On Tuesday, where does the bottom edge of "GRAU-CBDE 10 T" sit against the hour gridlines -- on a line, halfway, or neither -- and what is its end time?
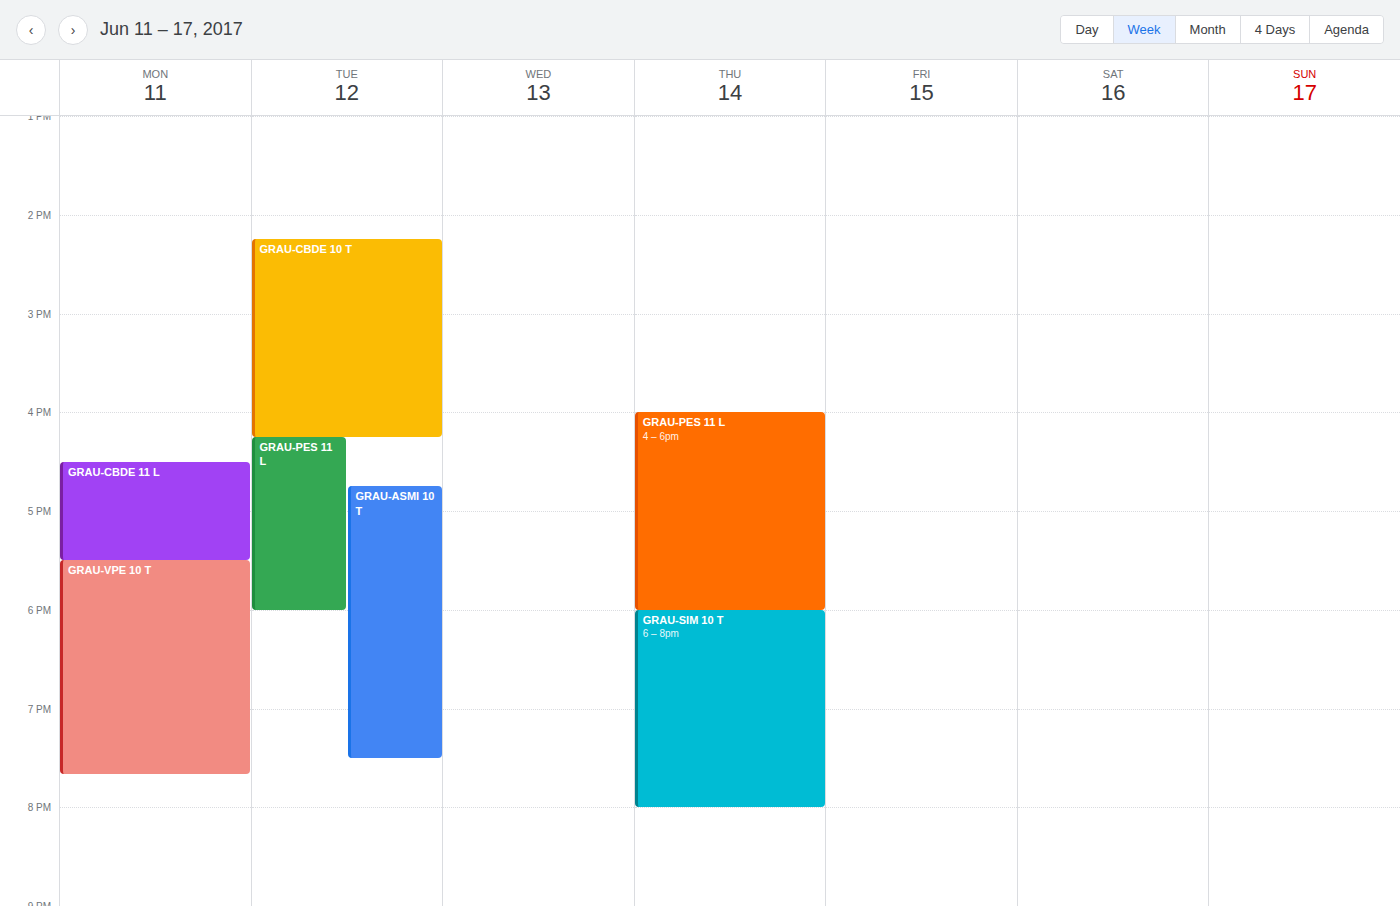
4:15 PM -- neither: a quarter of the way from the 4 PM line to the 5 PM line.